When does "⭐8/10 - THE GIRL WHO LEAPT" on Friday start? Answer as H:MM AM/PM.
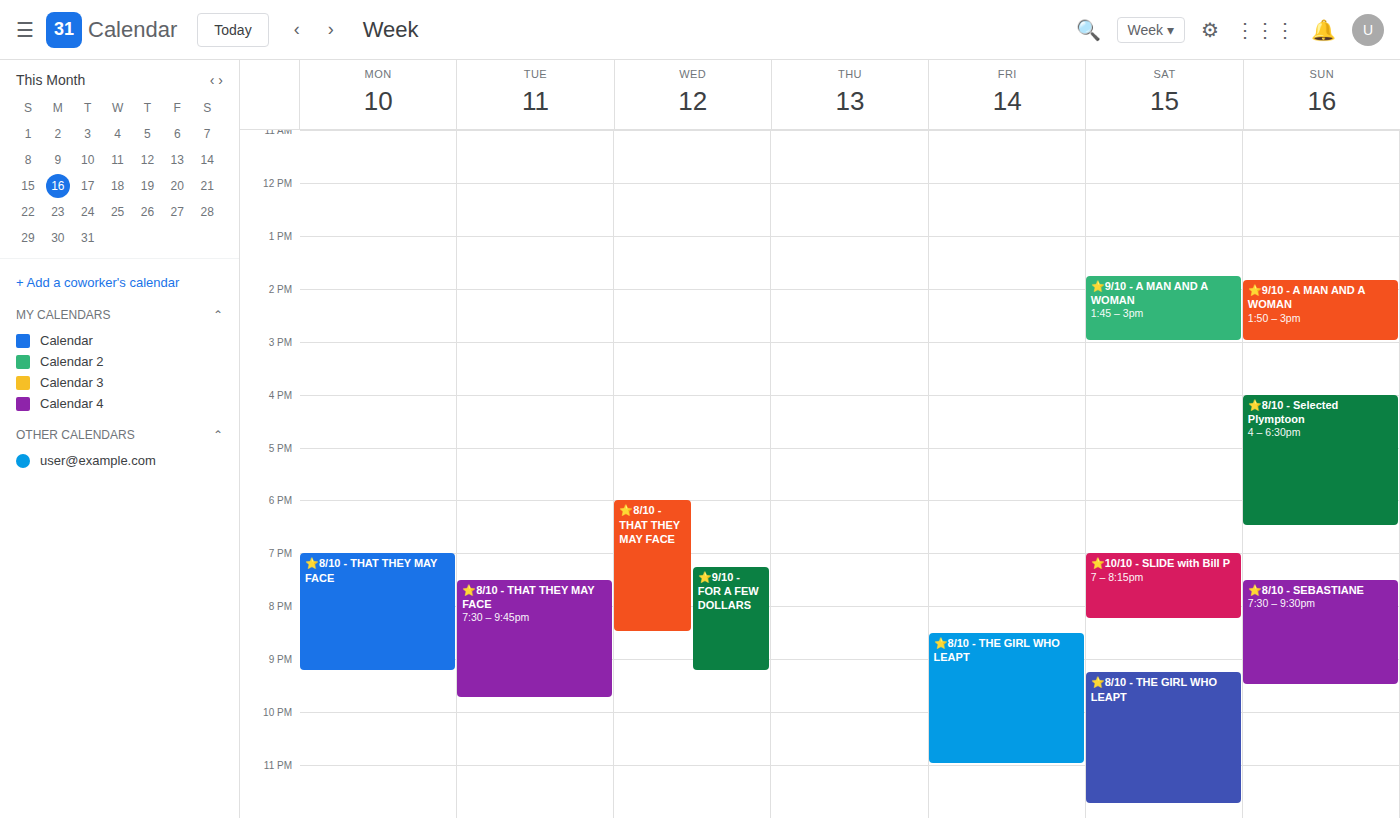
8:30 PM